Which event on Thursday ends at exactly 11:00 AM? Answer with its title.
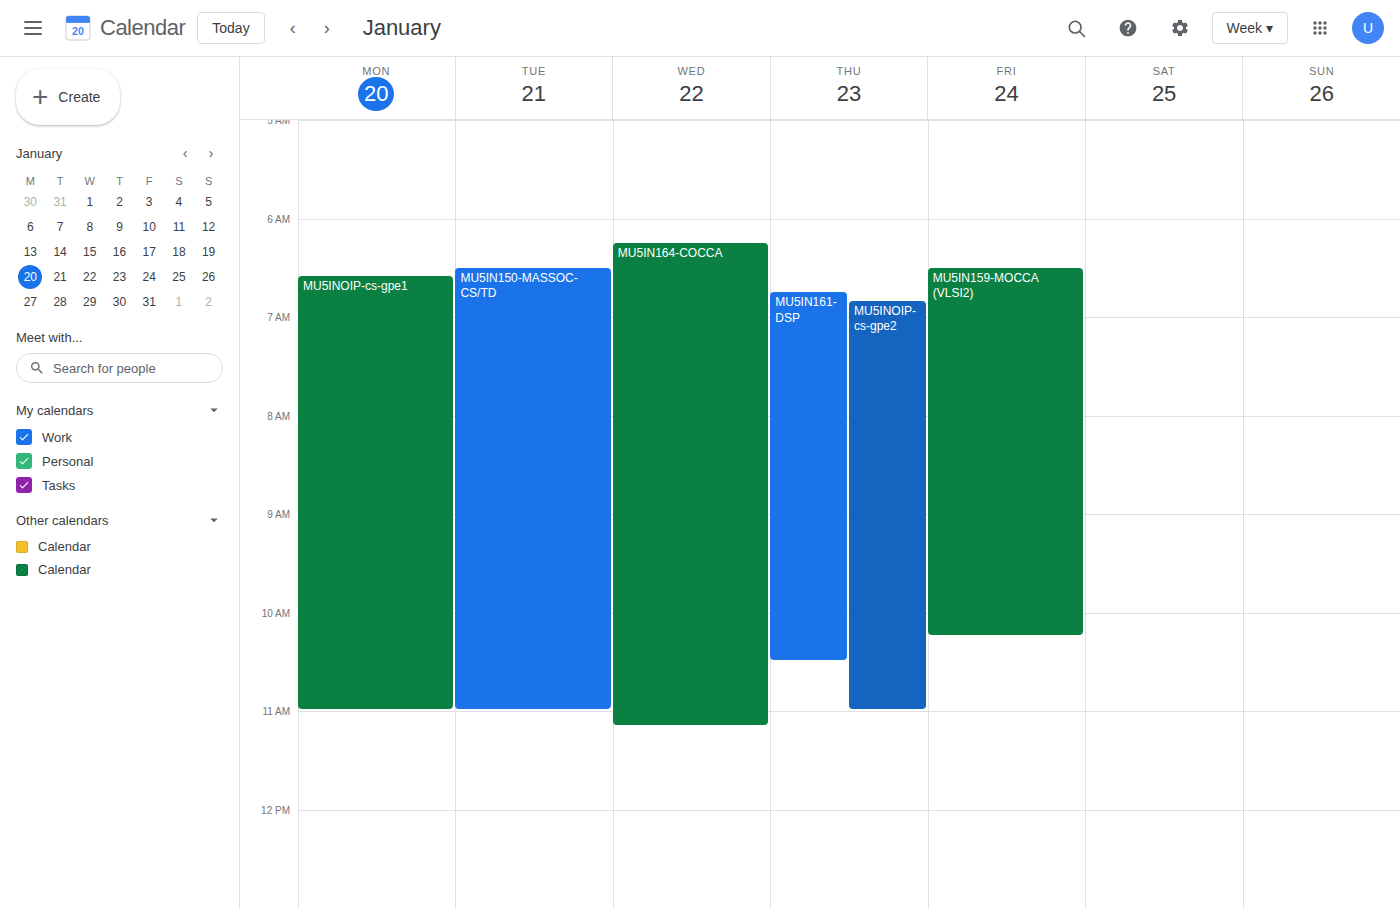
"MU5INOIP-cs-gpe2"